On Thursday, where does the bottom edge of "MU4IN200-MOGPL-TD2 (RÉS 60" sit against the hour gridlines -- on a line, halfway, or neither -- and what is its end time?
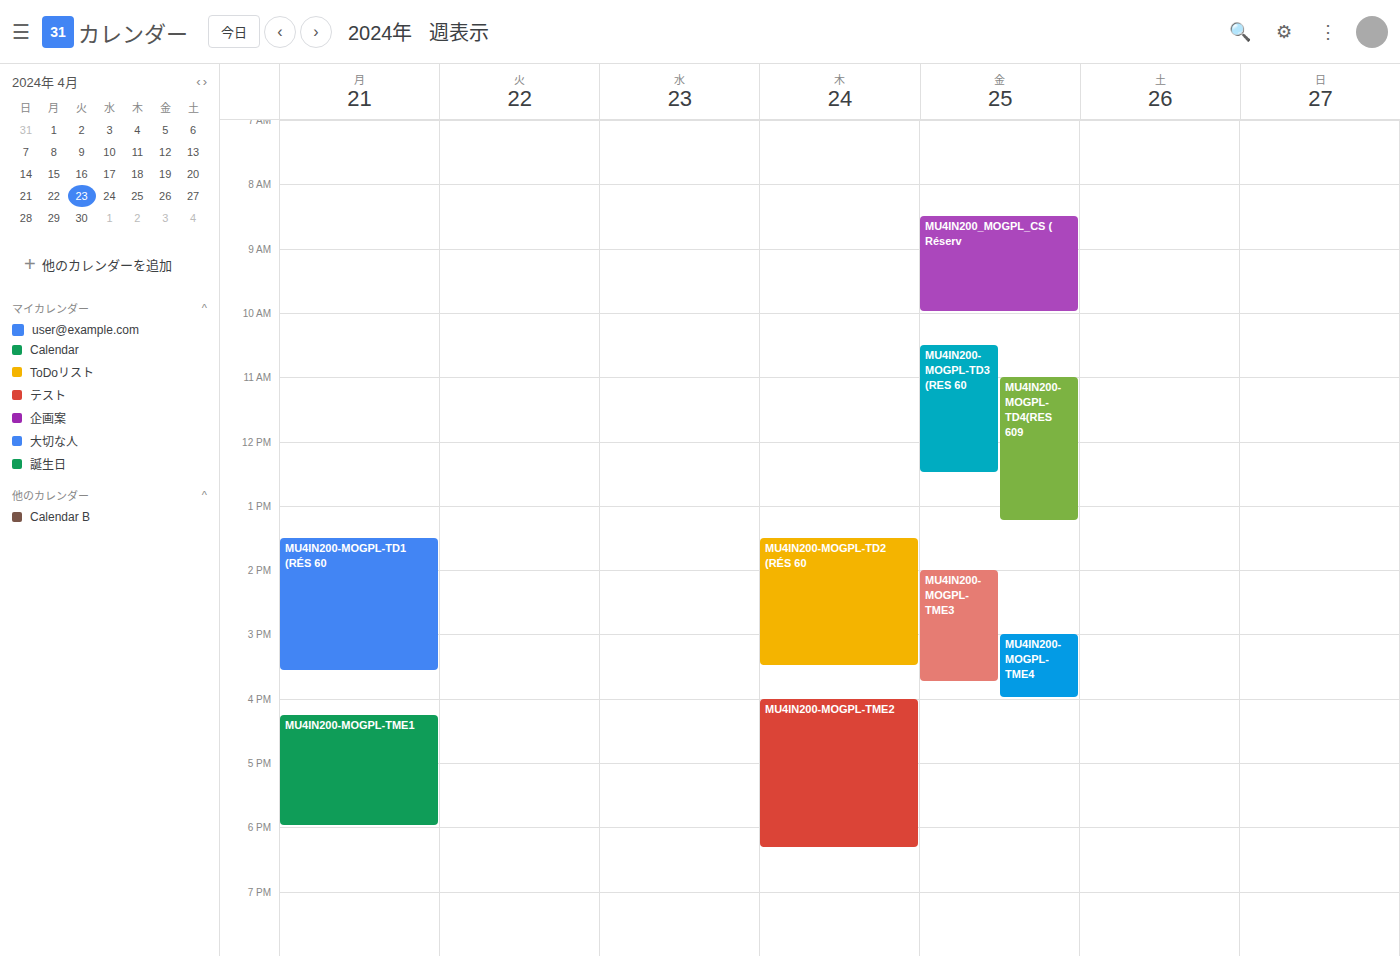
3:30 PM -- halfway between the 3 PM and 4 PM lines.